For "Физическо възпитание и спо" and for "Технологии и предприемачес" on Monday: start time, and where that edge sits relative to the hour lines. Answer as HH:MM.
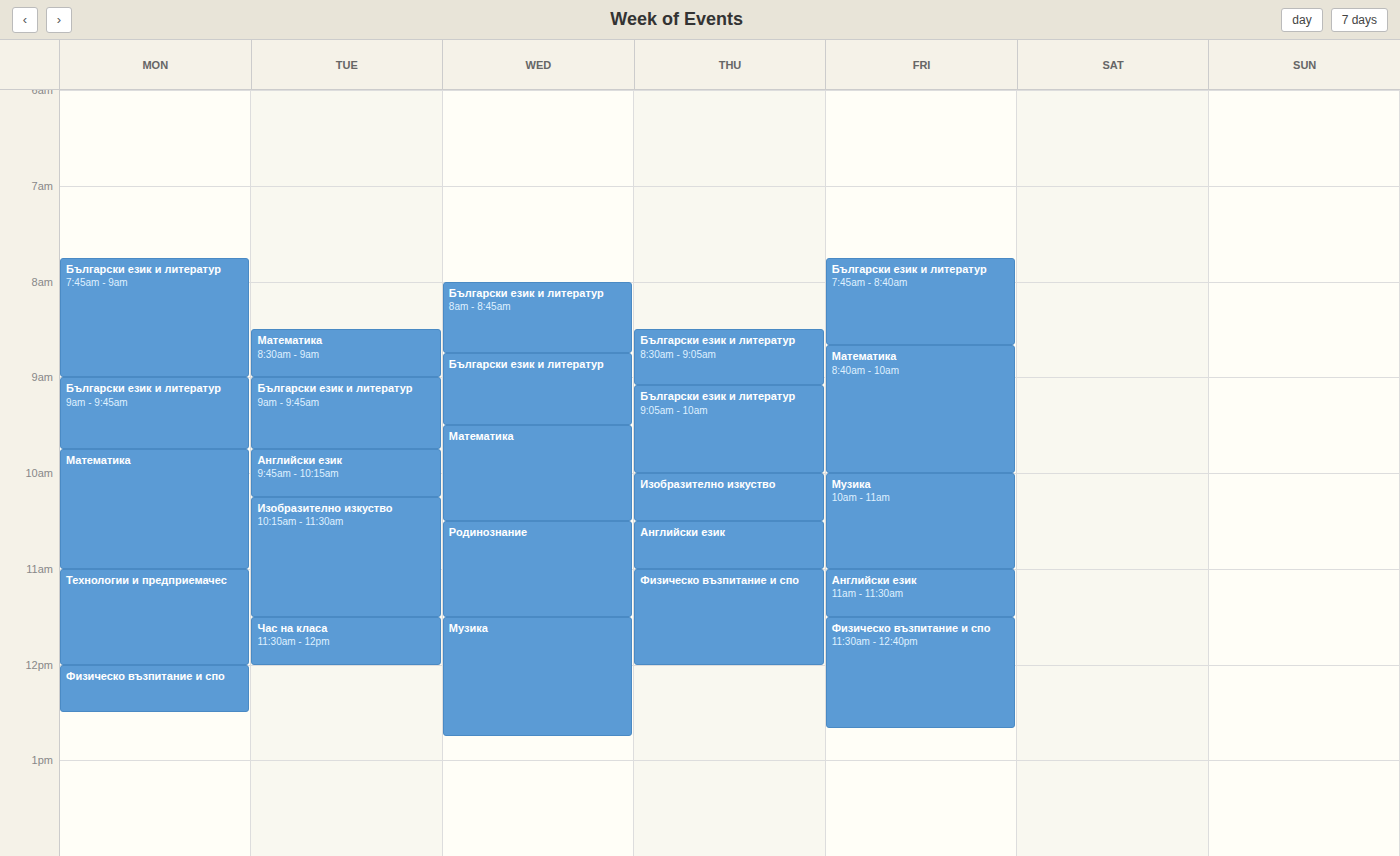
"Физическо възпитание и спо": 12:00, exactly on the 12:00 line. "Технологии и предприемачес": 11:00, exactly on the 11:00 line.